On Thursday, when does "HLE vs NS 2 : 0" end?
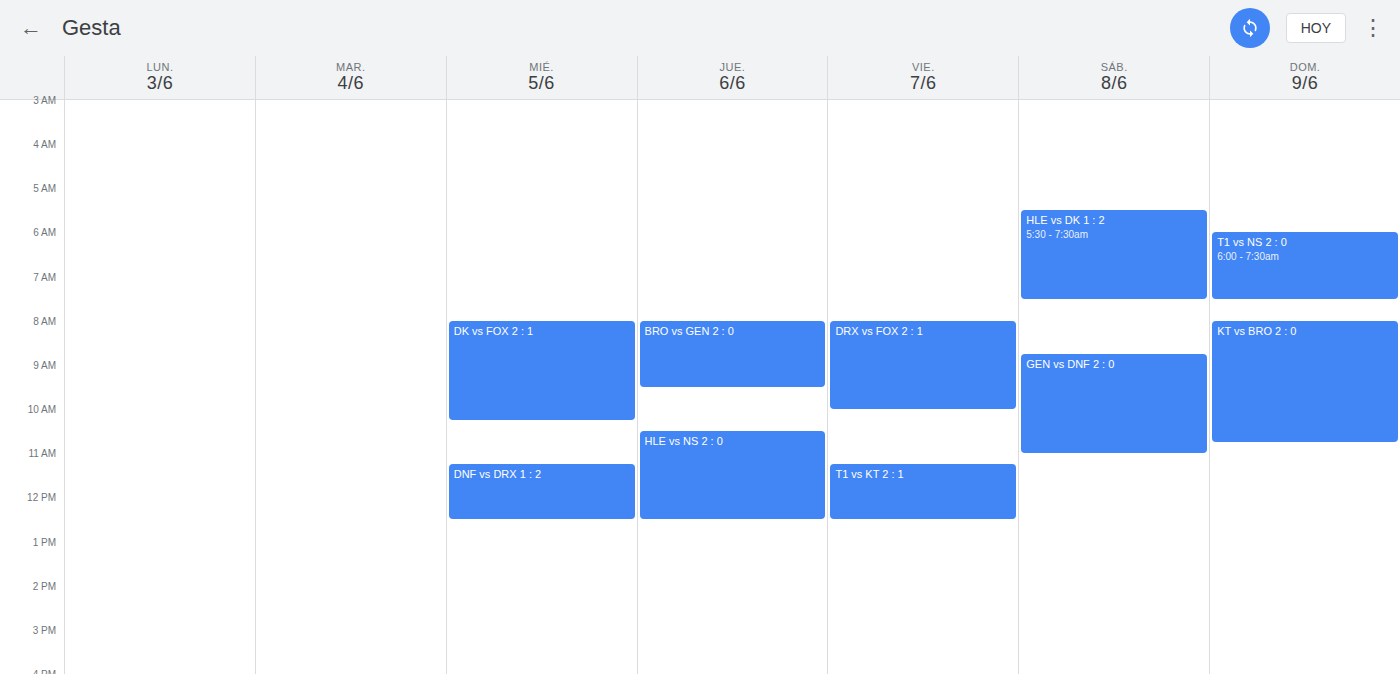
12:30 PM